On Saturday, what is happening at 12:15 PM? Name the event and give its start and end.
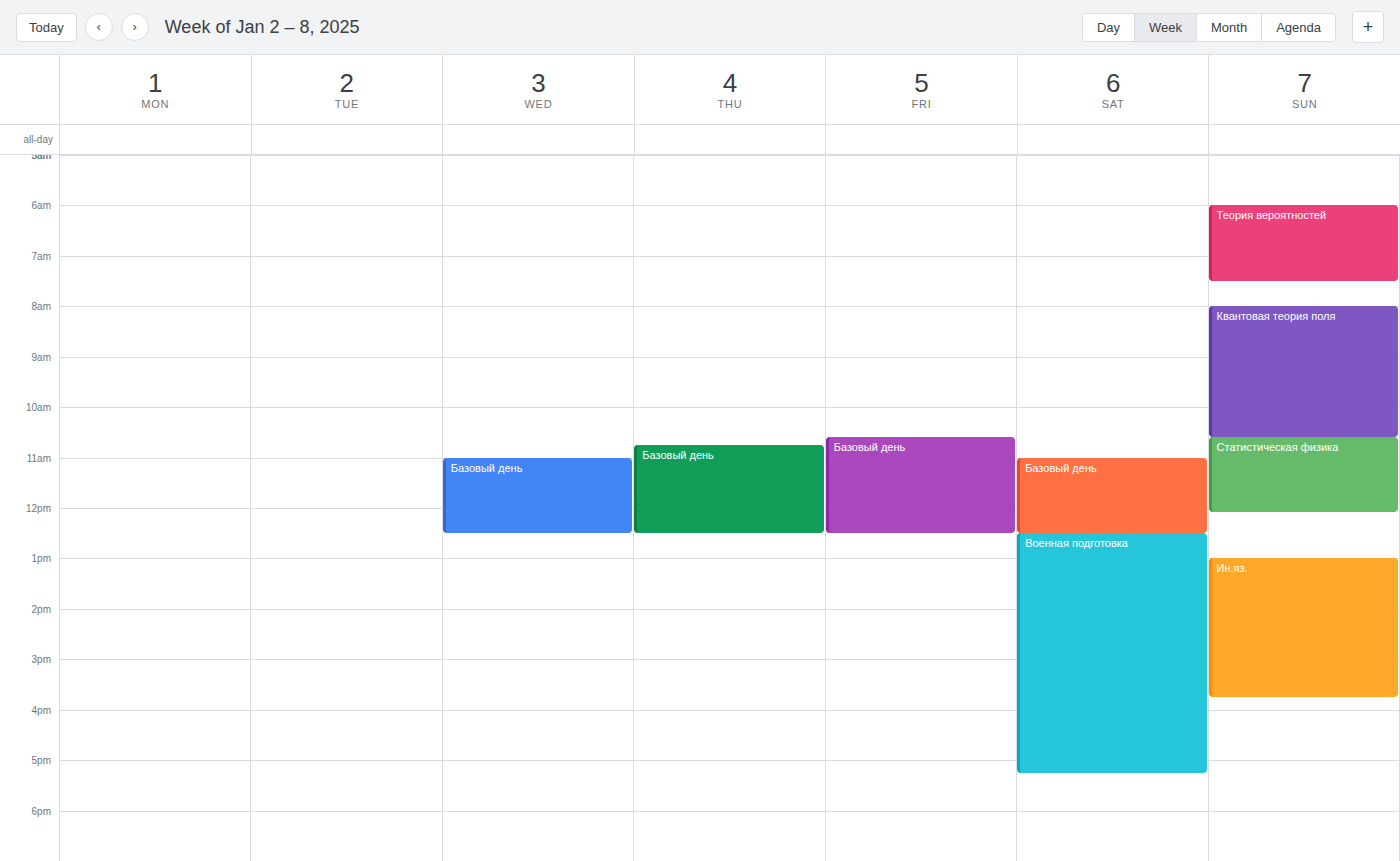
"Базовый день", 11:00 AM to 12:30 PM